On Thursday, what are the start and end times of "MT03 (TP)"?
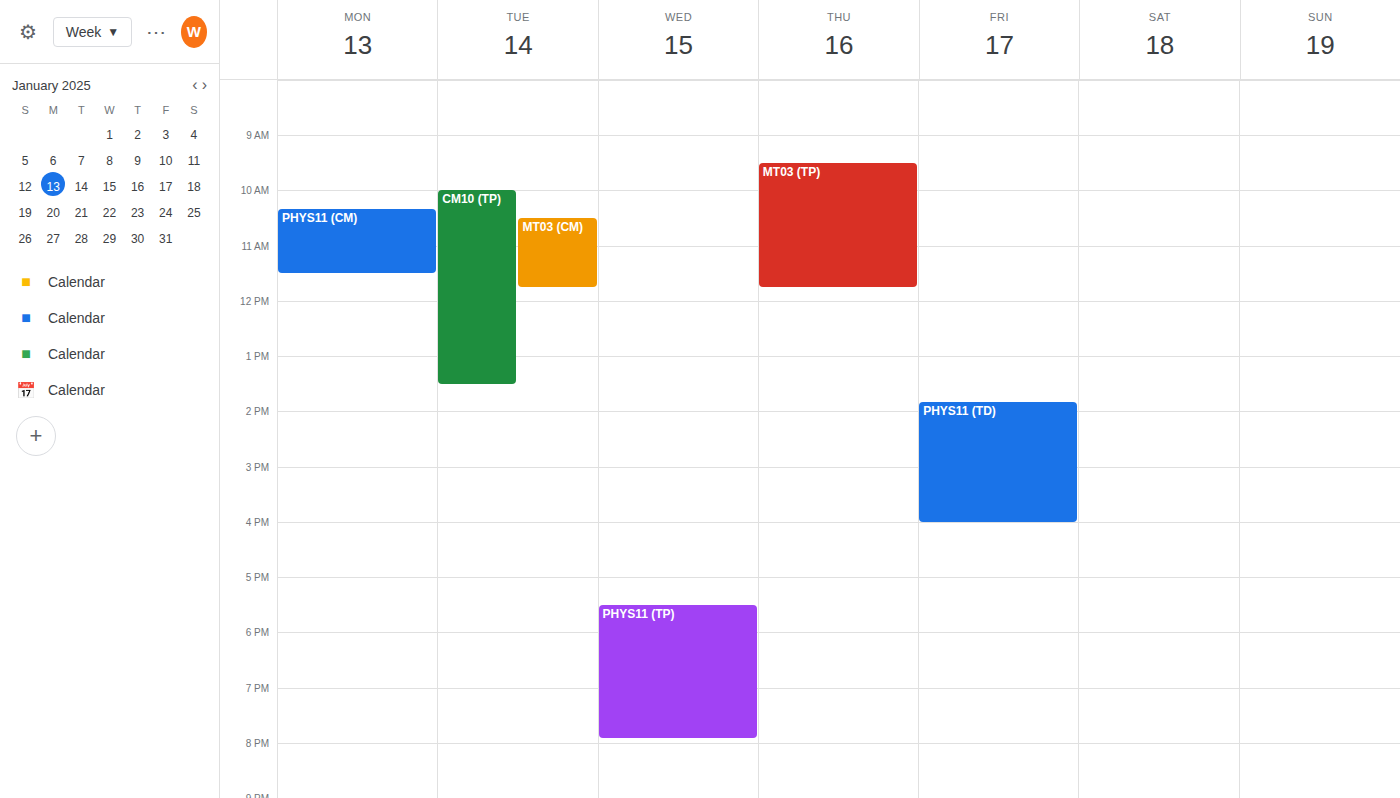
9:30 AM to 11:45 AM